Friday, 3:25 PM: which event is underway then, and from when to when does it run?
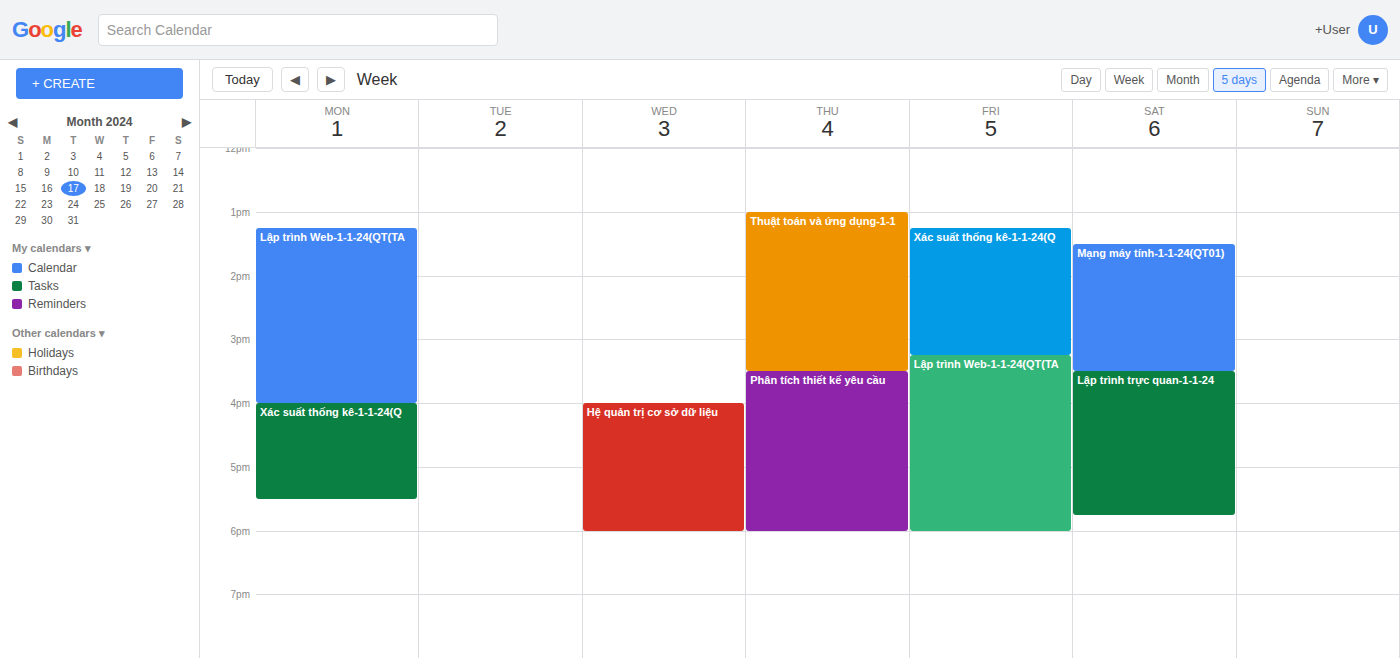
"Lập trình Web-1-1-24(QT(TA", 3:15 PM to 6:00 PM